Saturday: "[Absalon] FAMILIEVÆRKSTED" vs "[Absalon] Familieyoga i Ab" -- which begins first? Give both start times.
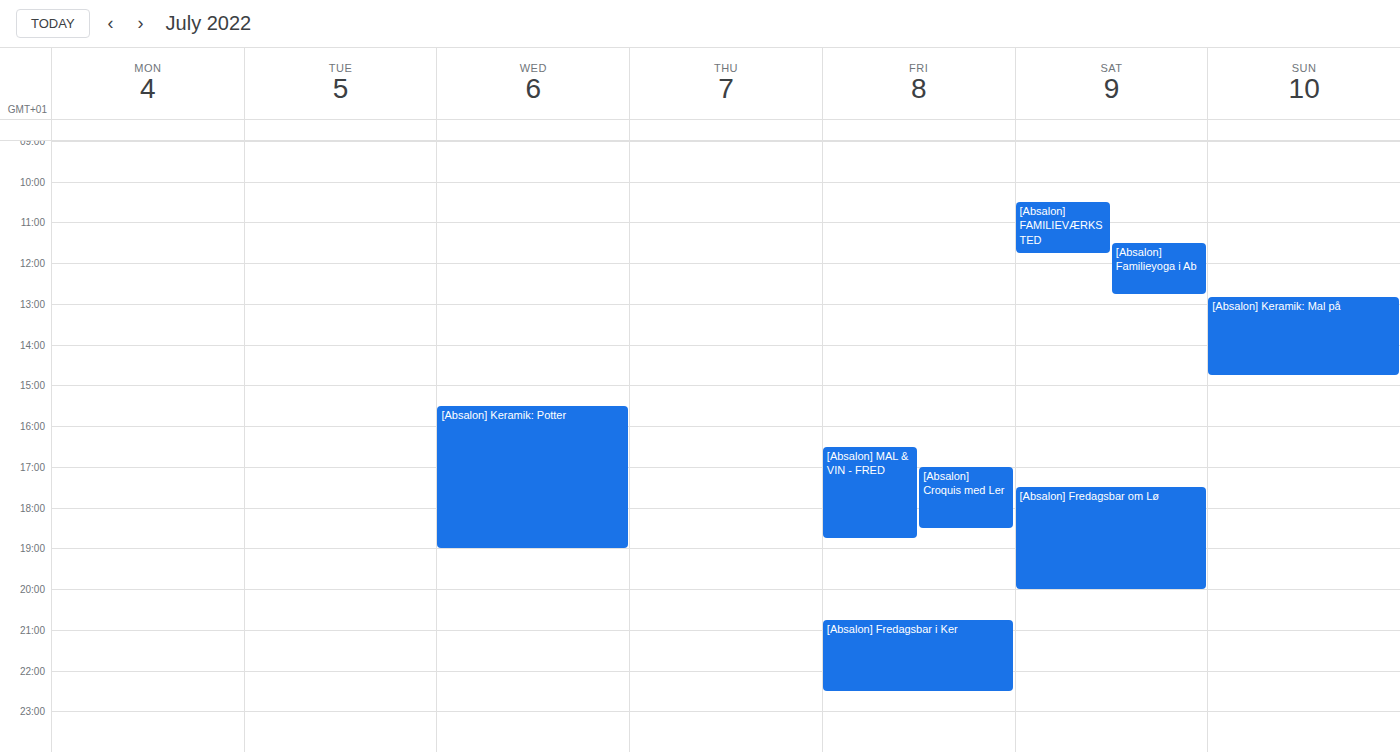
"[Absalon] FAMILIEVÆRKSTED" 10:30 AM; "[Absalon] Familieyoga i Ab" 11:30 AM.